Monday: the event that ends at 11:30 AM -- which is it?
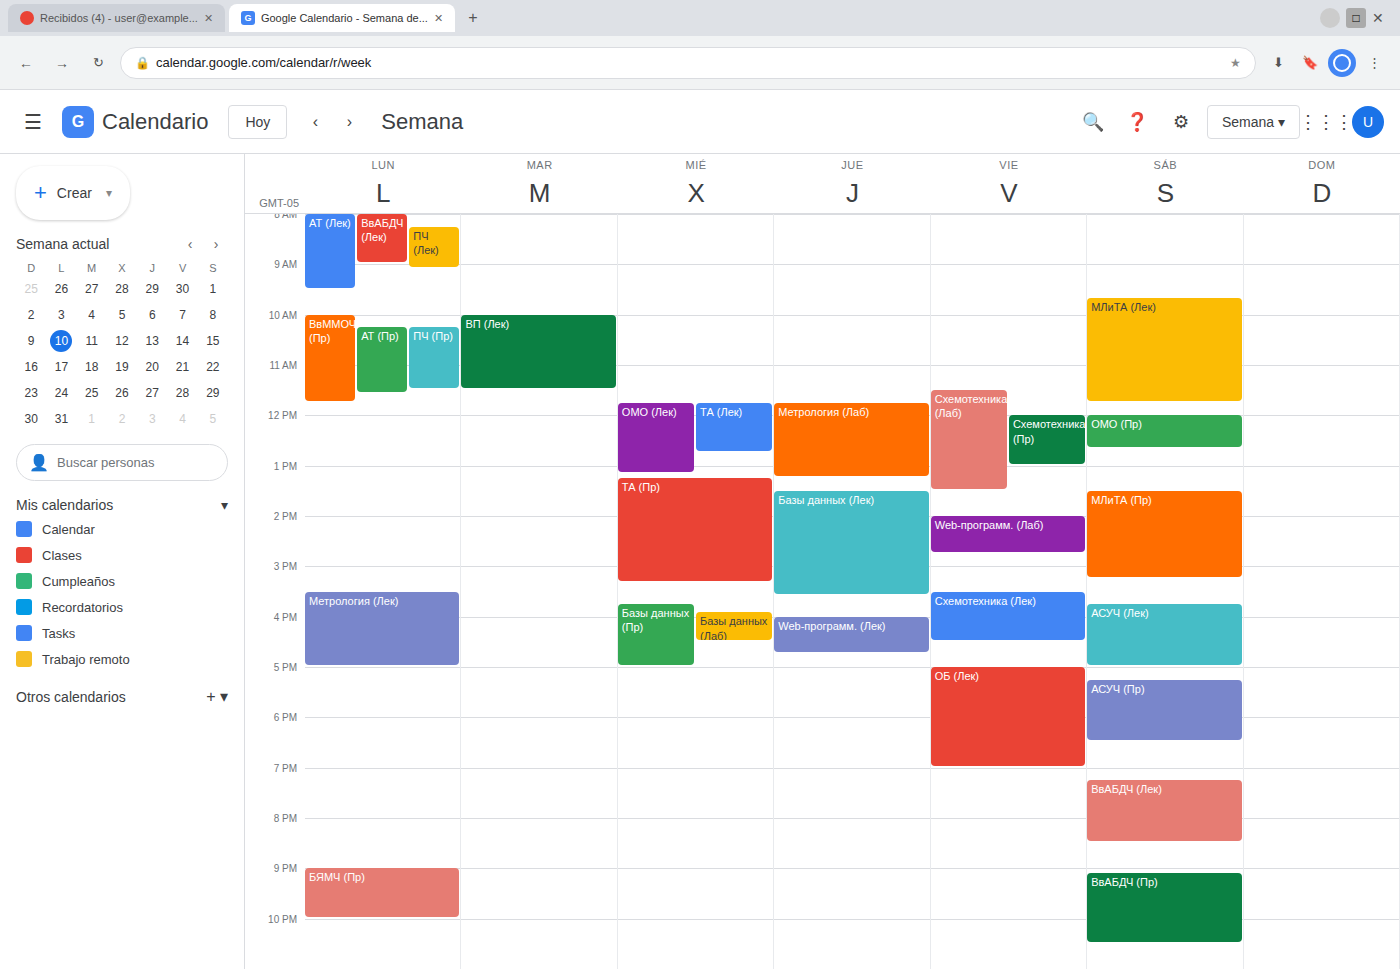
"ПЧ (Пр)"